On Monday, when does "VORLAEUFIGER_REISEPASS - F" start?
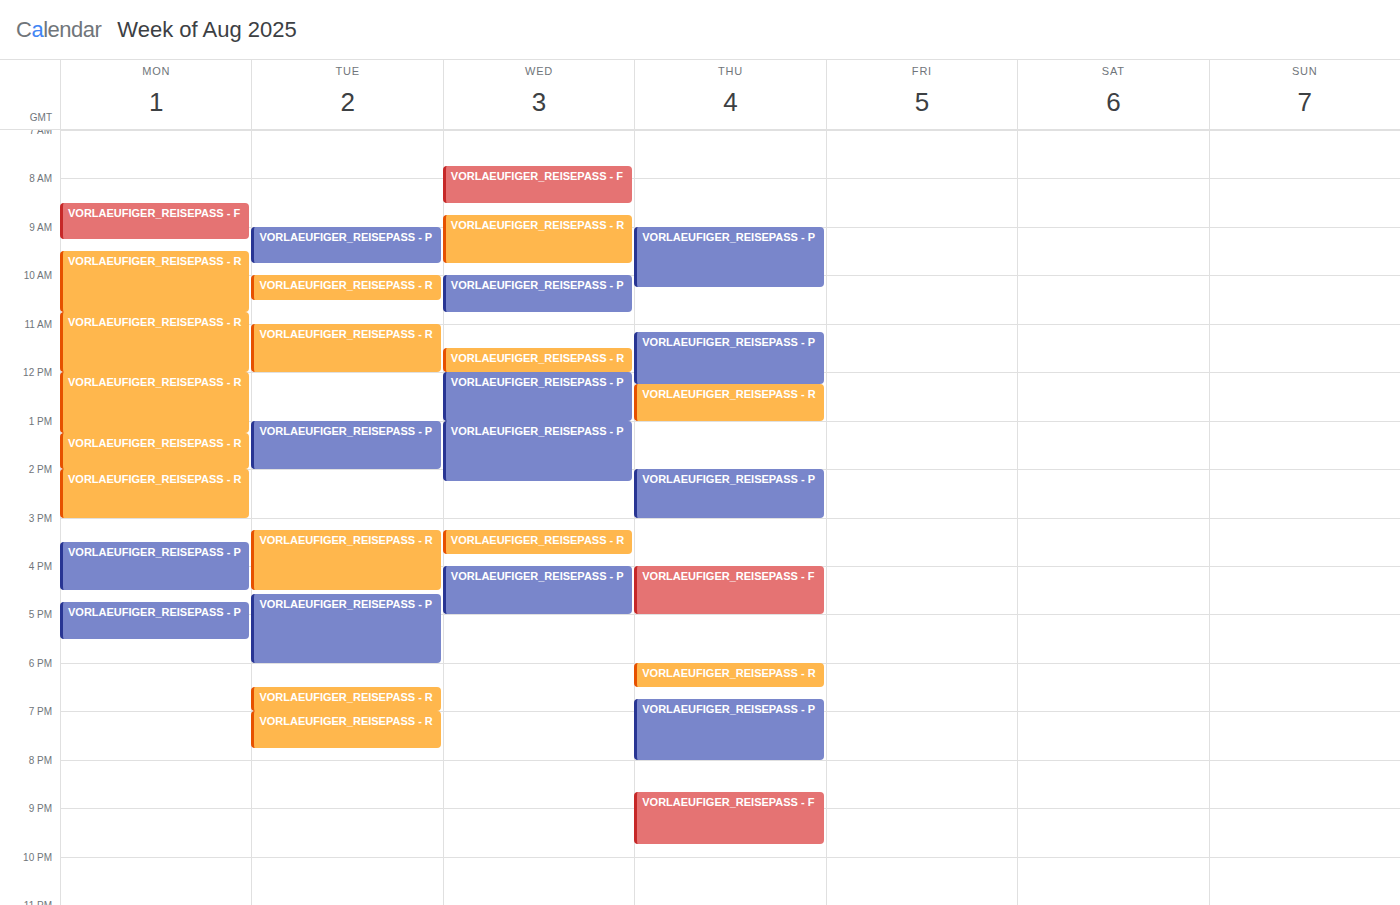
8:30 AM